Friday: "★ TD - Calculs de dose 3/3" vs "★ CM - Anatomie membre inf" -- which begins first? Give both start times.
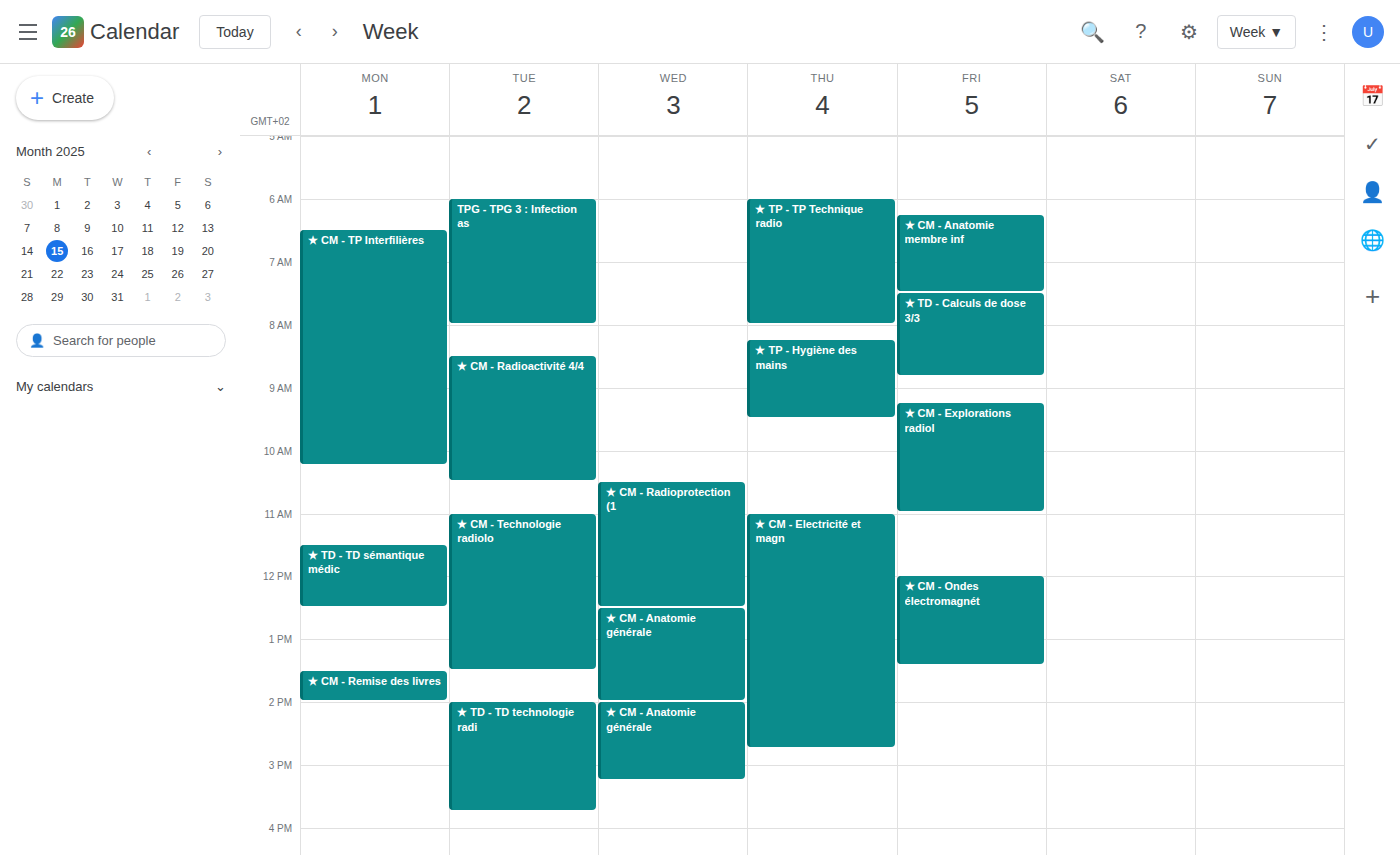
"★ CM - Anatomie membre inf" 6:15 AM; "★ TD - Calculs de dose 3/3" 7:30 AM.